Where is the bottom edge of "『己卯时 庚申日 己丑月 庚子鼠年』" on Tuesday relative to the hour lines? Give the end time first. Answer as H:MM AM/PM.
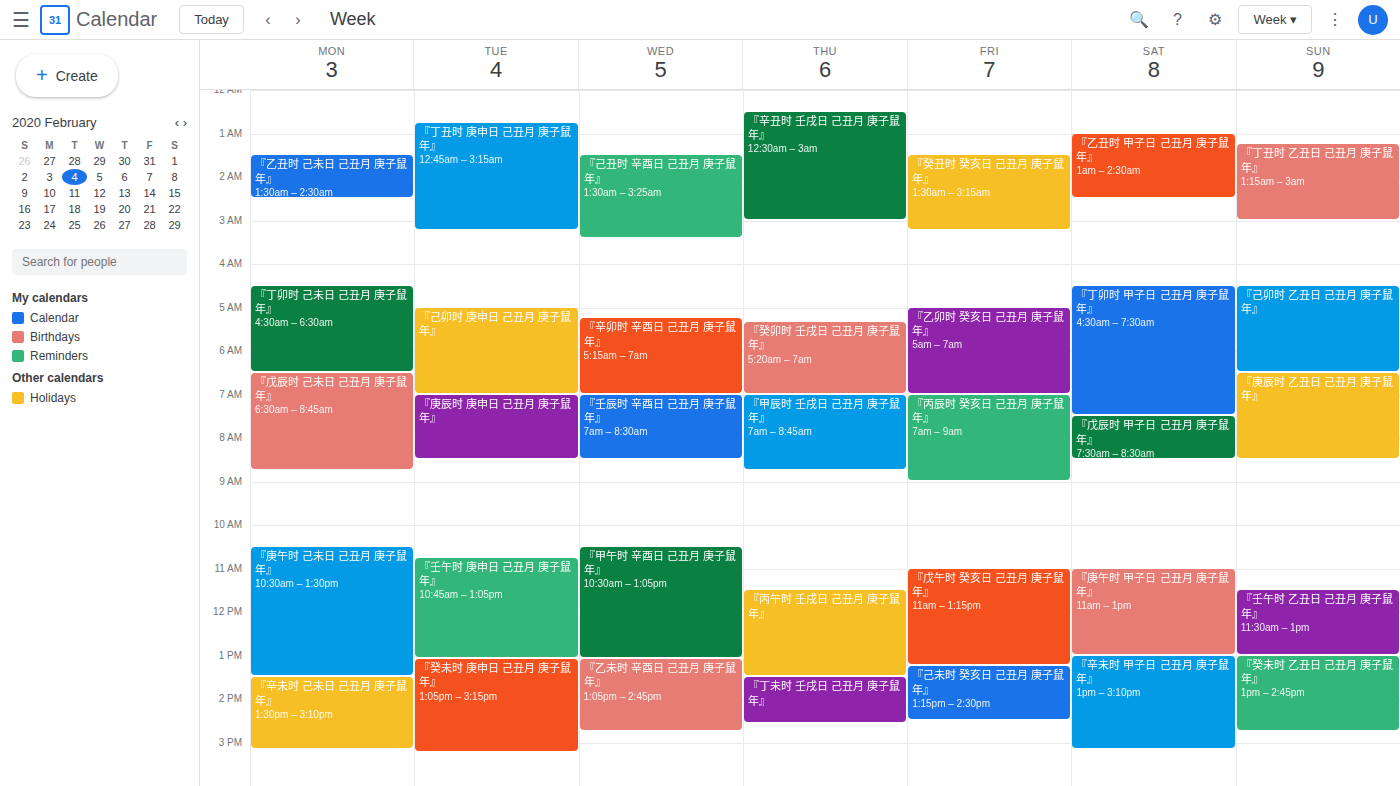
7:00 AM -- exactly on the 7 AM line.